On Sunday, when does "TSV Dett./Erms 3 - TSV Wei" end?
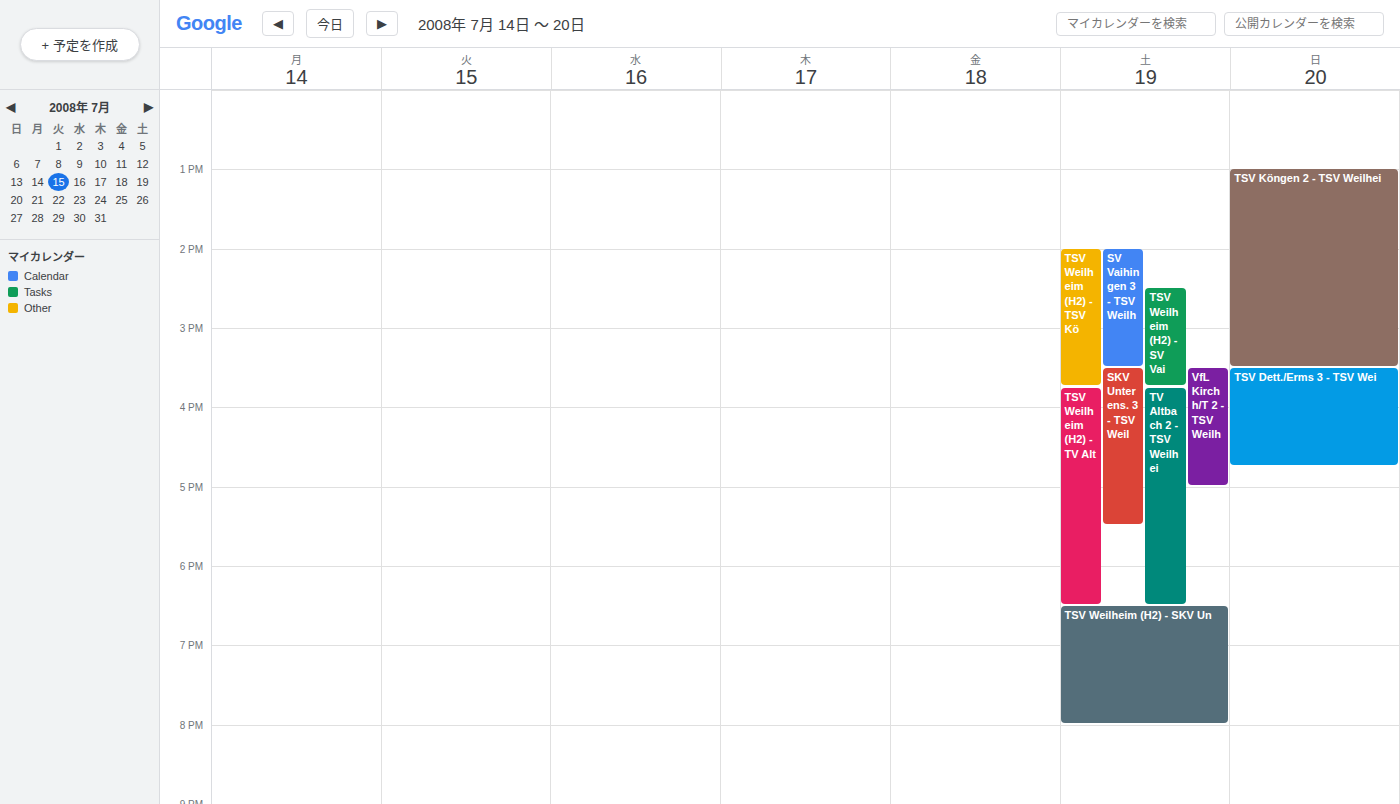
4:45 PM